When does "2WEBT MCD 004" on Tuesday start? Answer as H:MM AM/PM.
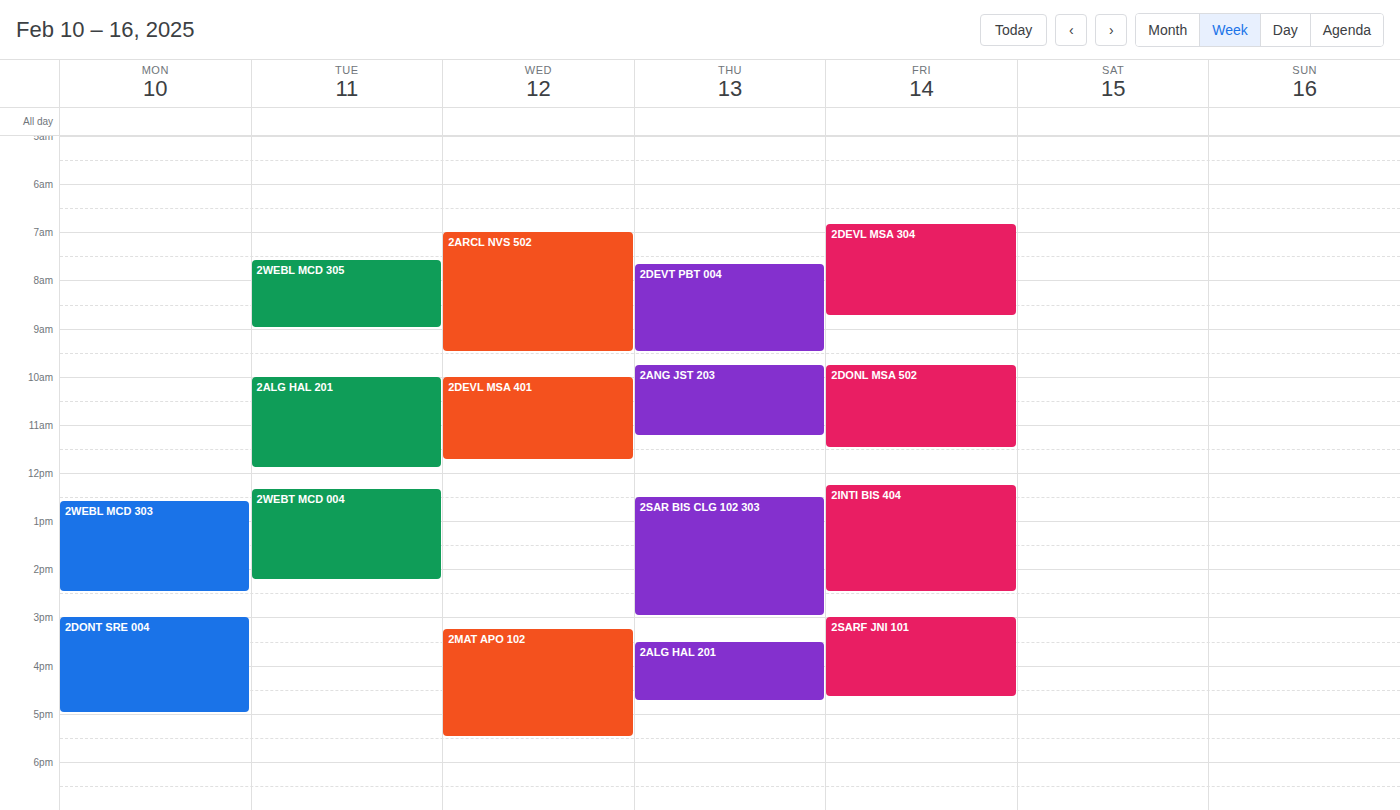
12:20 PM